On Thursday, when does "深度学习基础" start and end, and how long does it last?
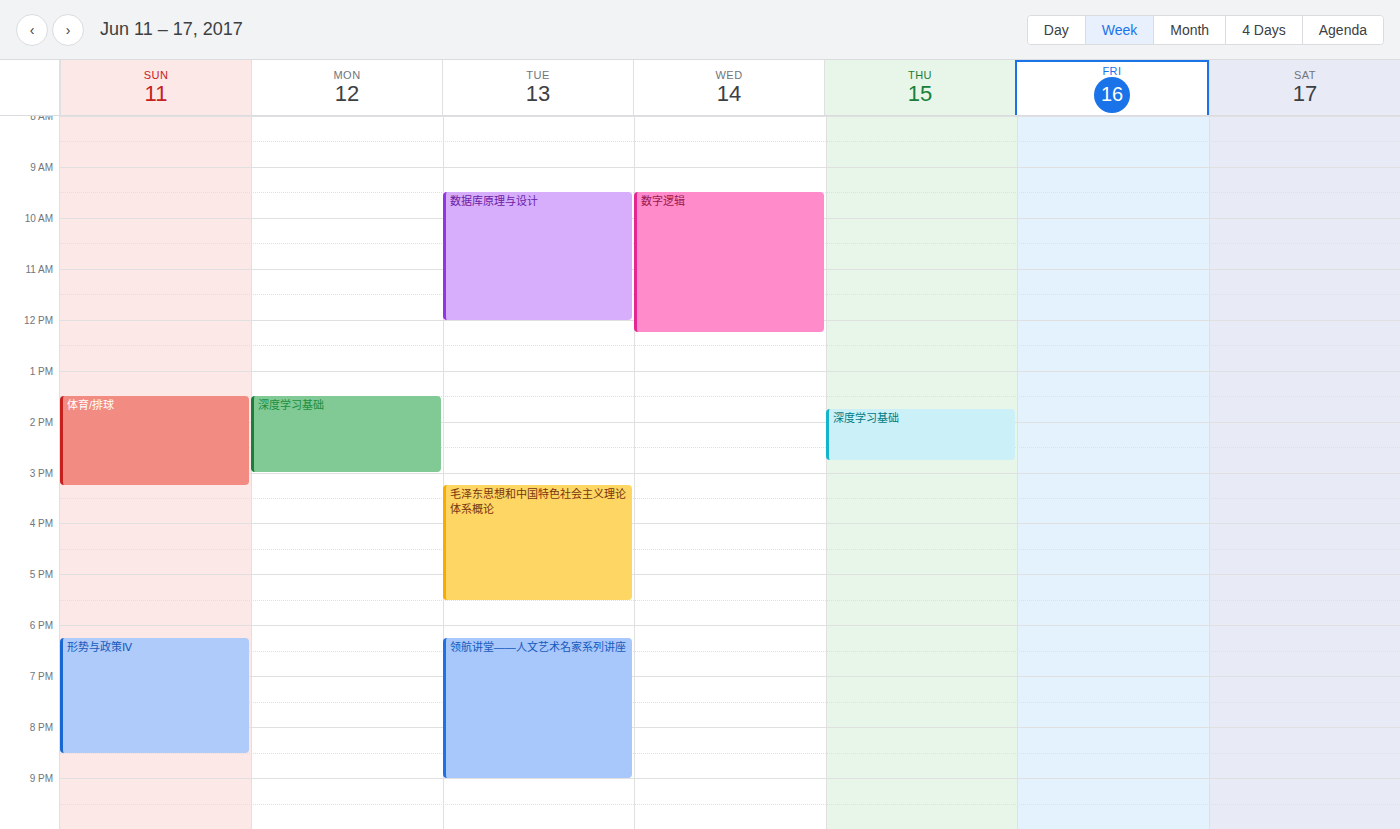
1:45 PM to 2:45 PM, 1 hour